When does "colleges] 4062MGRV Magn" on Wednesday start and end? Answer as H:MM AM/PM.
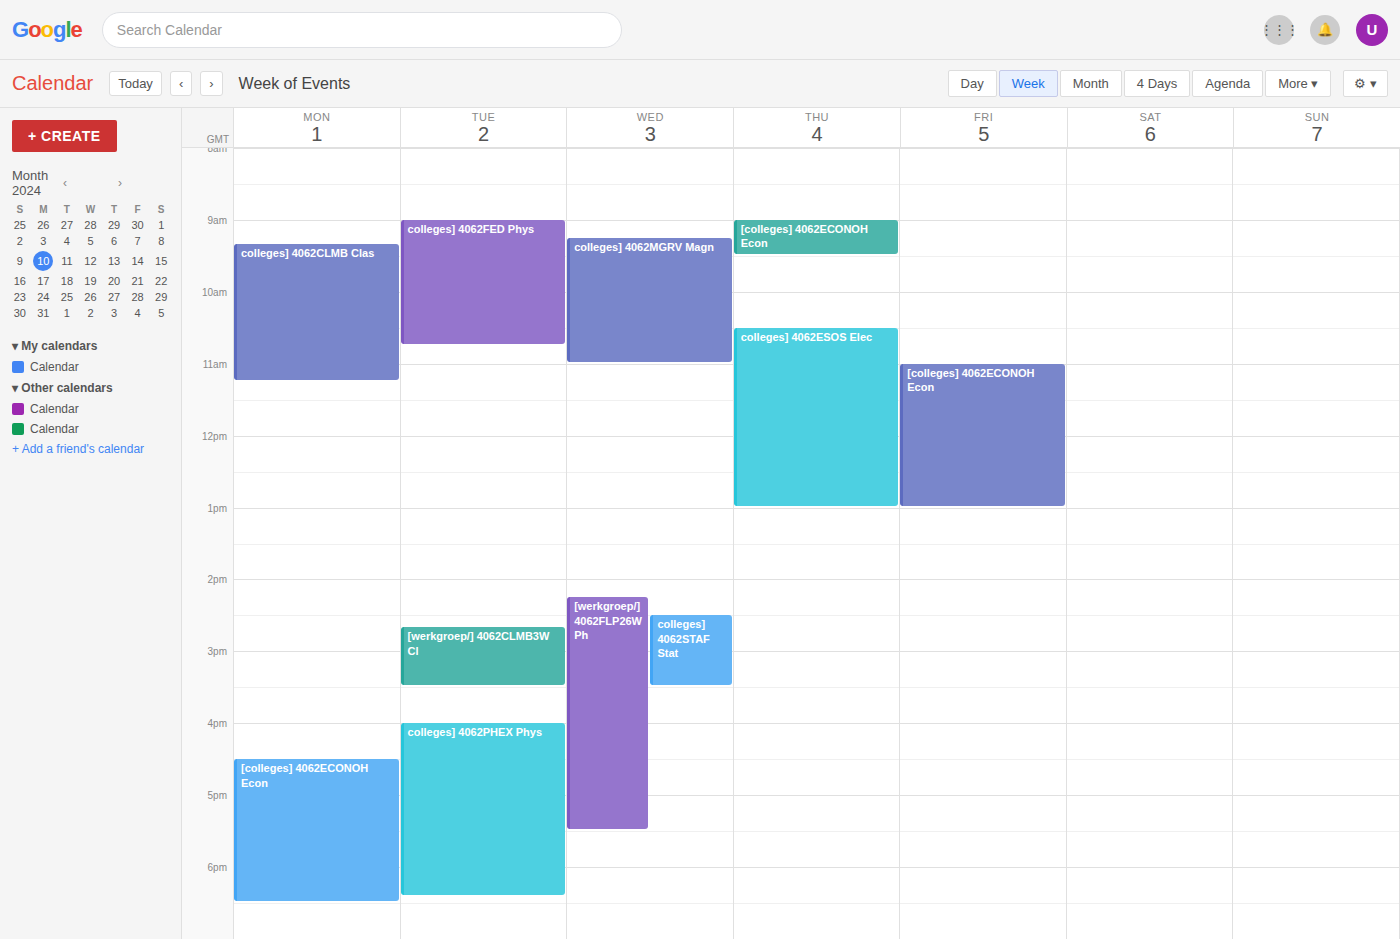
9:15 AM to 11:00 AM